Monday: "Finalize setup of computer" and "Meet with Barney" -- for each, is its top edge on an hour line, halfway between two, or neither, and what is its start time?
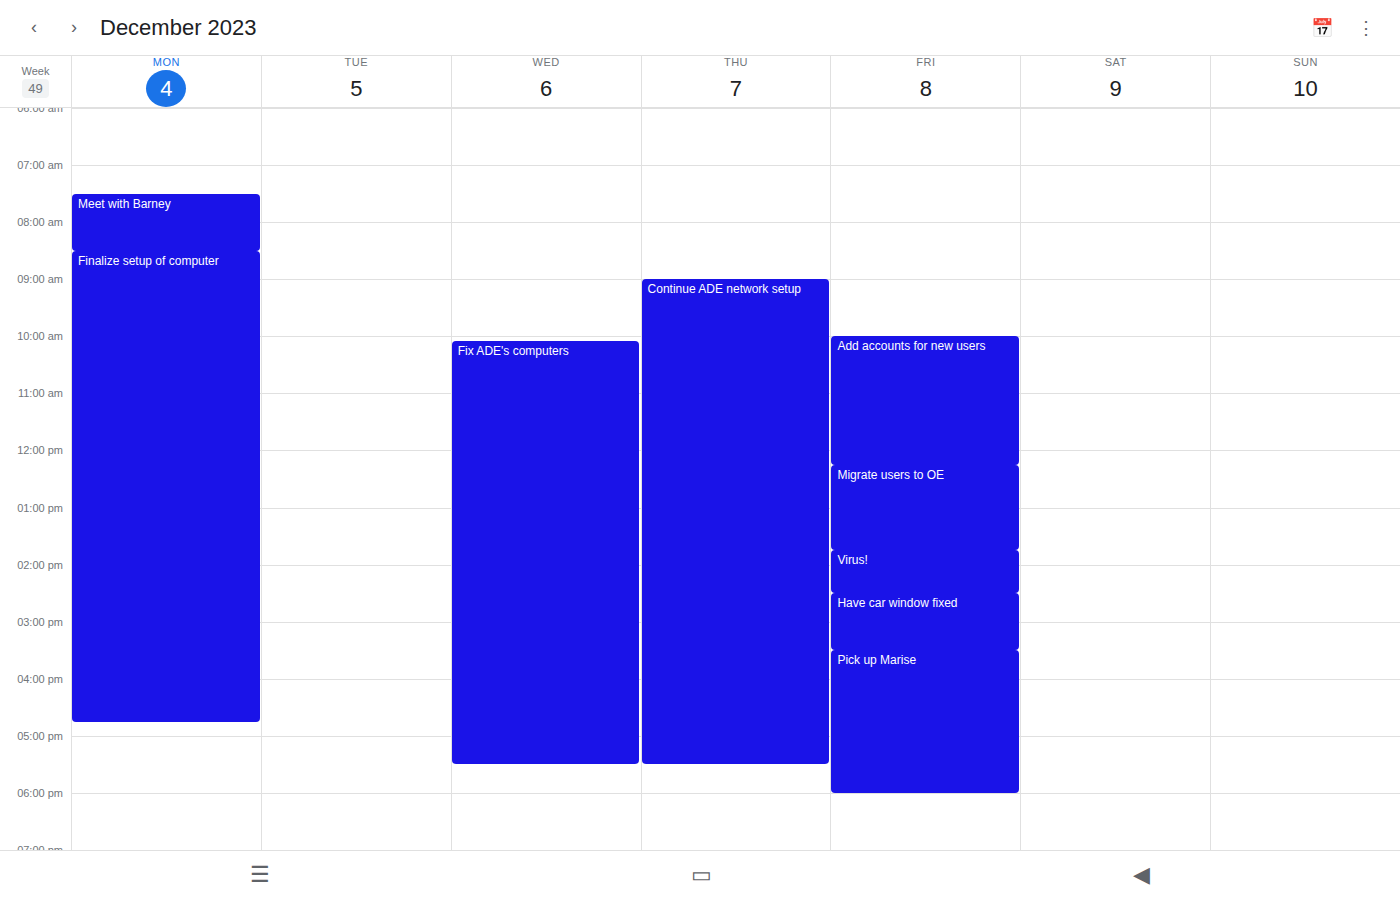
"Finalize setup of computer": 8:30 AM, halfway between the 8 AM and 9 AM lines. "Meet with Barney": 7:30 AM, halfway between the 7 AM and 8 AM lines.